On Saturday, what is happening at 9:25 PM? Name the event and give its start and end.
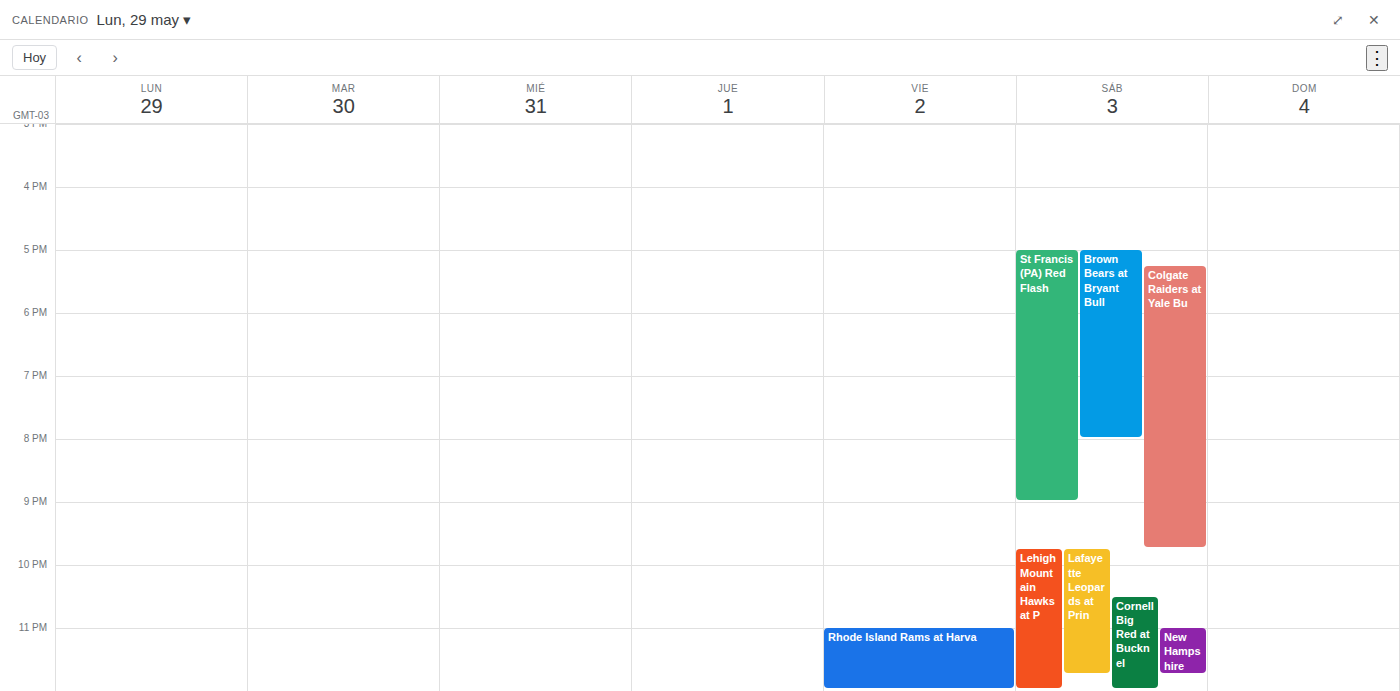
"Colgate Raiders at Yale Bu", 5:15 PM to 9:45 PM